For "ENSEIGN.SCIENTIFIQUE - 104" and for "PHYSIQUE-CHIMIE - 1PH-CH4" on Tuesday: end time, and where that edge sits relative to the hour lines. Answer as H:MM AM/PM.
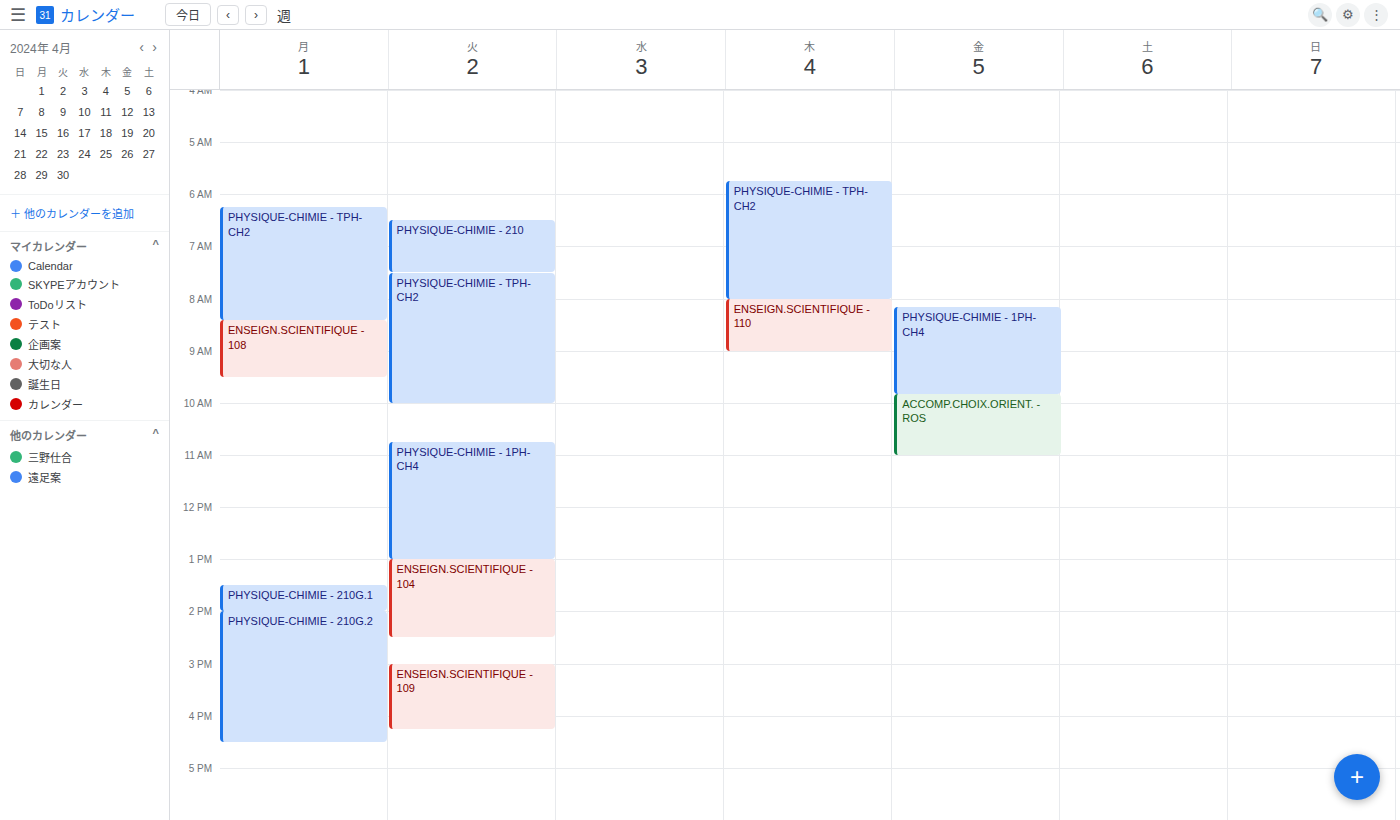
"ENSEIGN.SCIENTIFIQUE - 104": 2:30 PM, halfway between the 2 PM and 3 PM lines. "PHYSIQUE-CHIMIE - 1PH-CH4": 1:00 PM, exactly on the 1 PM line.